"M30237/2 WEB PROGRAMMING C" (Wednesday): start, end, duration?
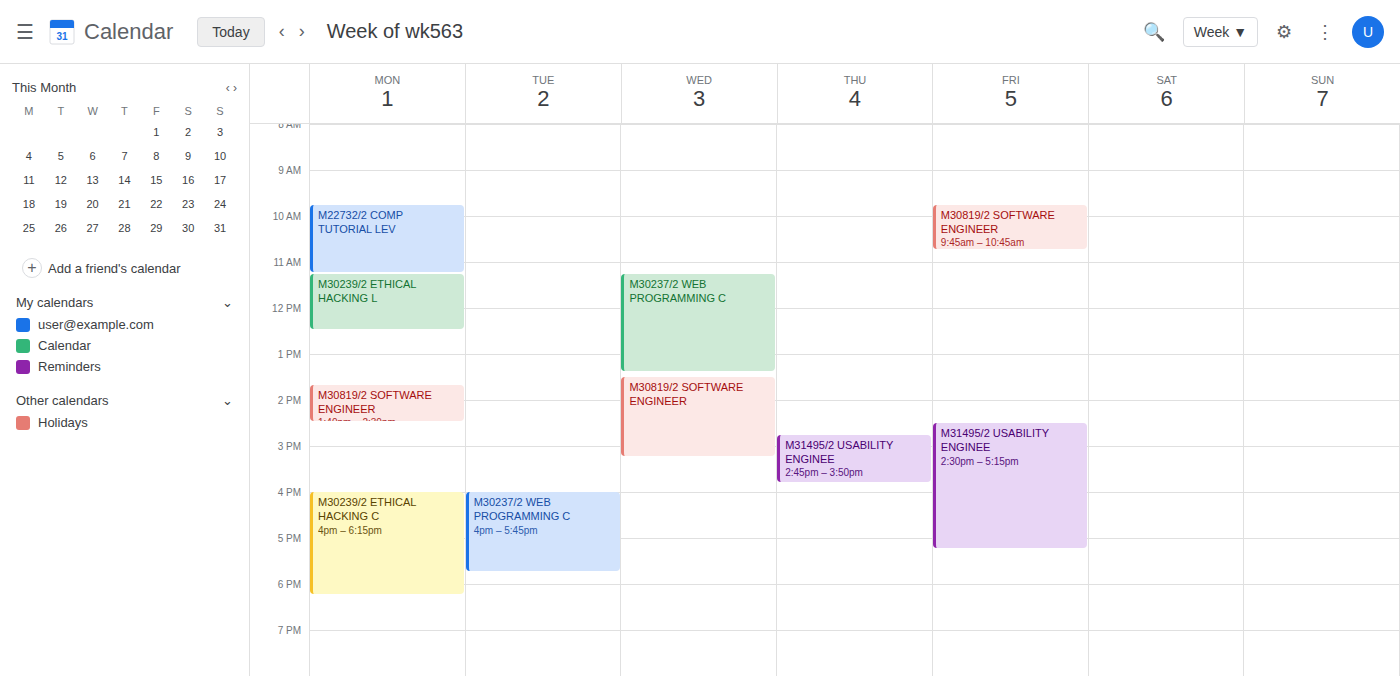
11:15 AM to 1:25 PM, 2 hours 10 minutes